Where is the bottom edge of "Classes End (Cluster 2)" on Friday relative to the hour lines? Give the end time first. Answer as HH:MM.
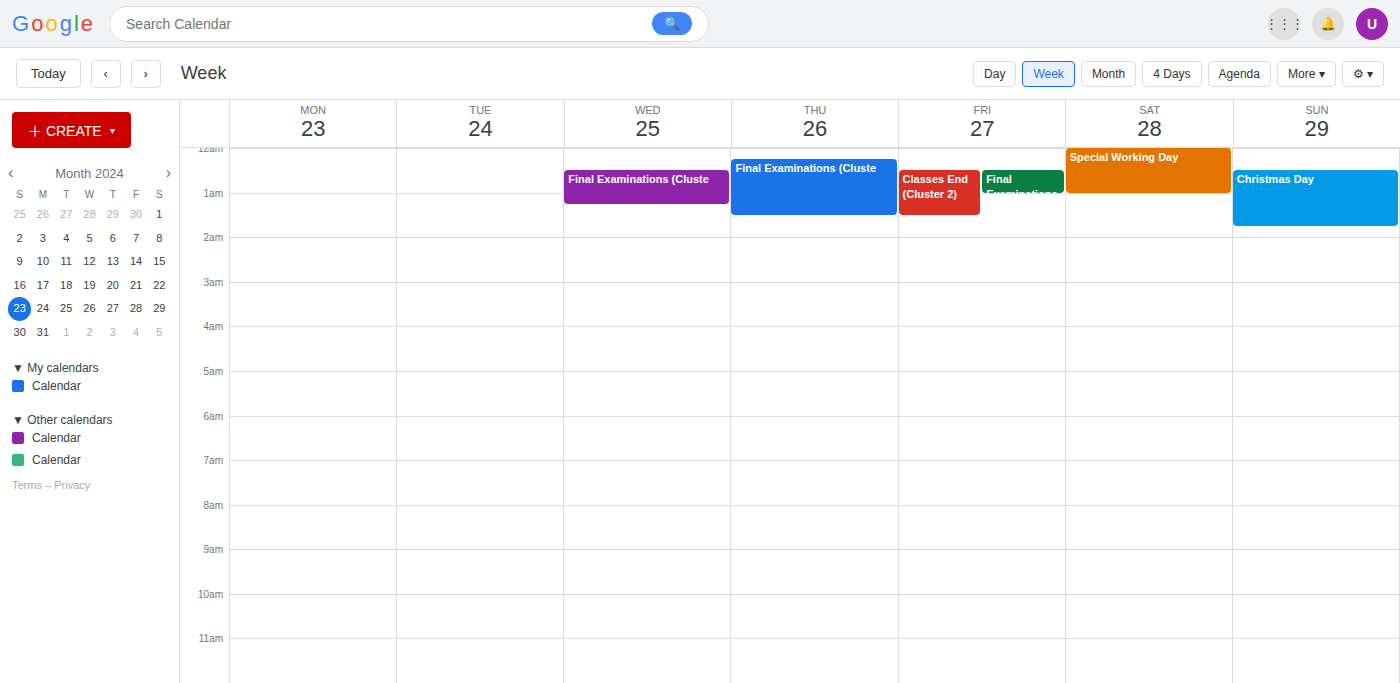
01:30 -- halfway between the 01:00 and 02:00 lines.